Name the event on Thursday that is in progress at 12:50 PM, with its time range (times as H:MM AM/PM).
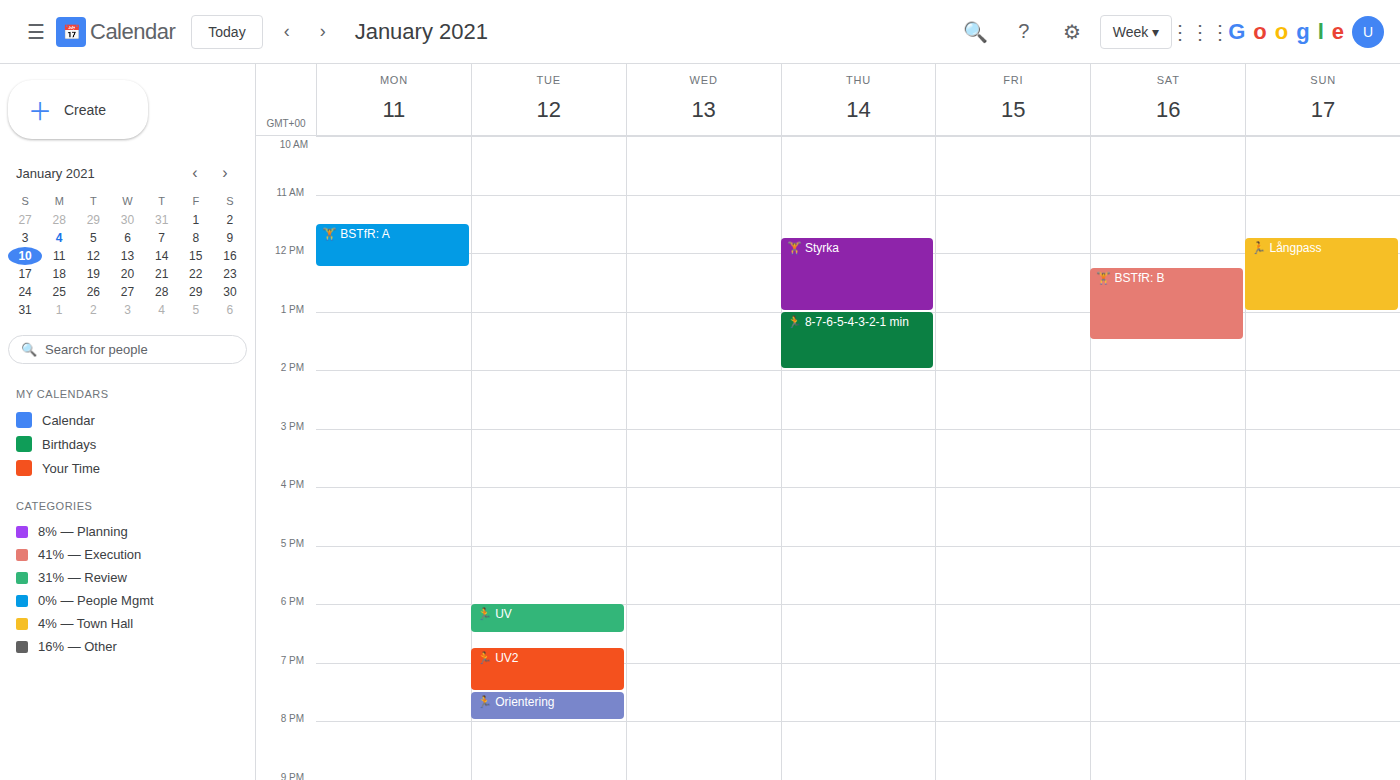
"🏋️ Styrka", 11:45 AM to 1:00 PM